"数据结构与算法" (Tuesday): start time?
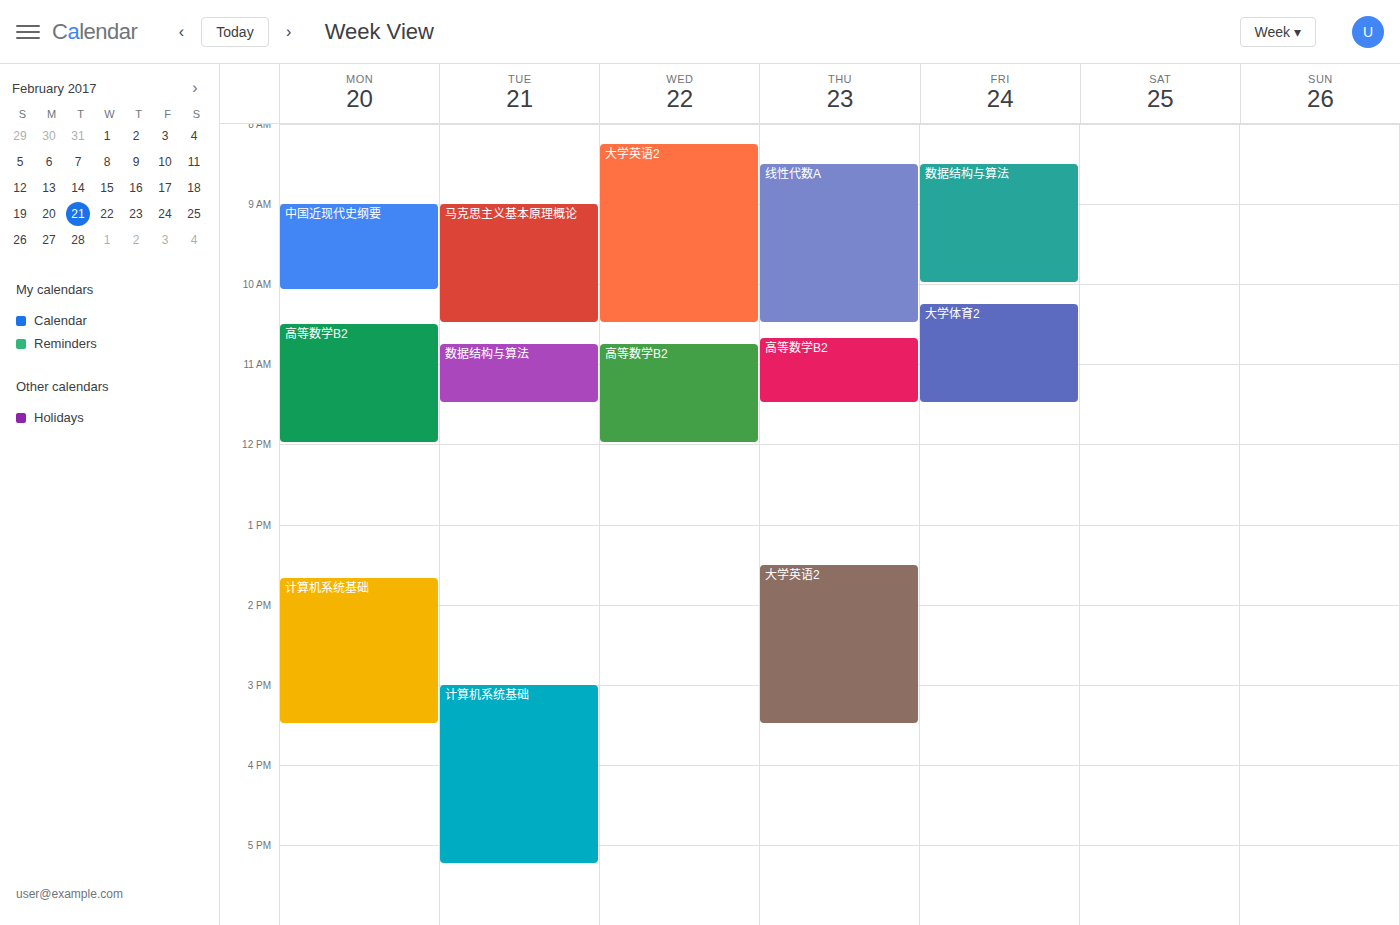
10:45 AM